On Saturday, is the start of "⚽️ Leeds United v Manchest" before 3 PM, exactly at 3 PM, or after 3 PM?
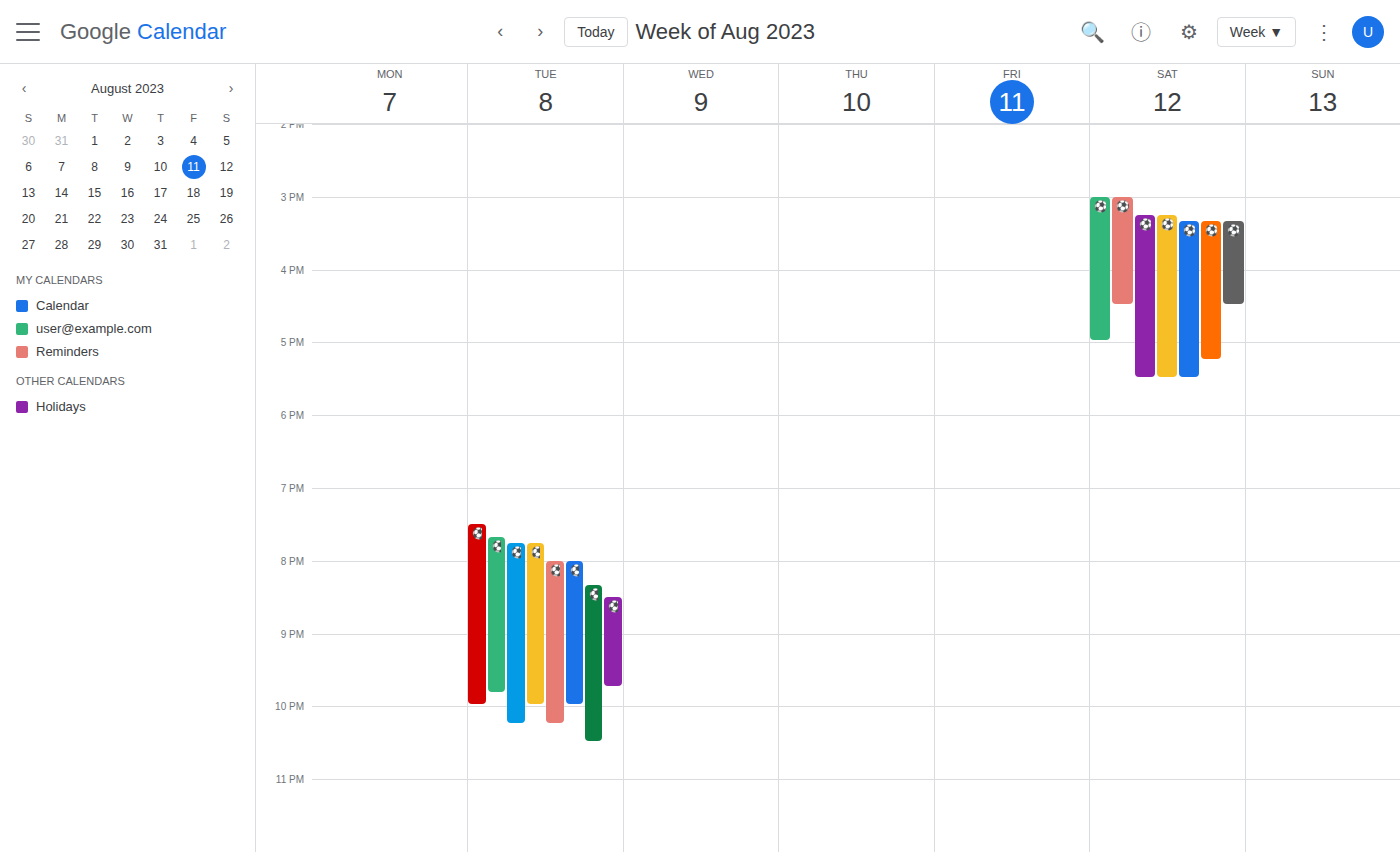
3:15 PM -- after 3 PM, 15 minutes below the 3 PM line.